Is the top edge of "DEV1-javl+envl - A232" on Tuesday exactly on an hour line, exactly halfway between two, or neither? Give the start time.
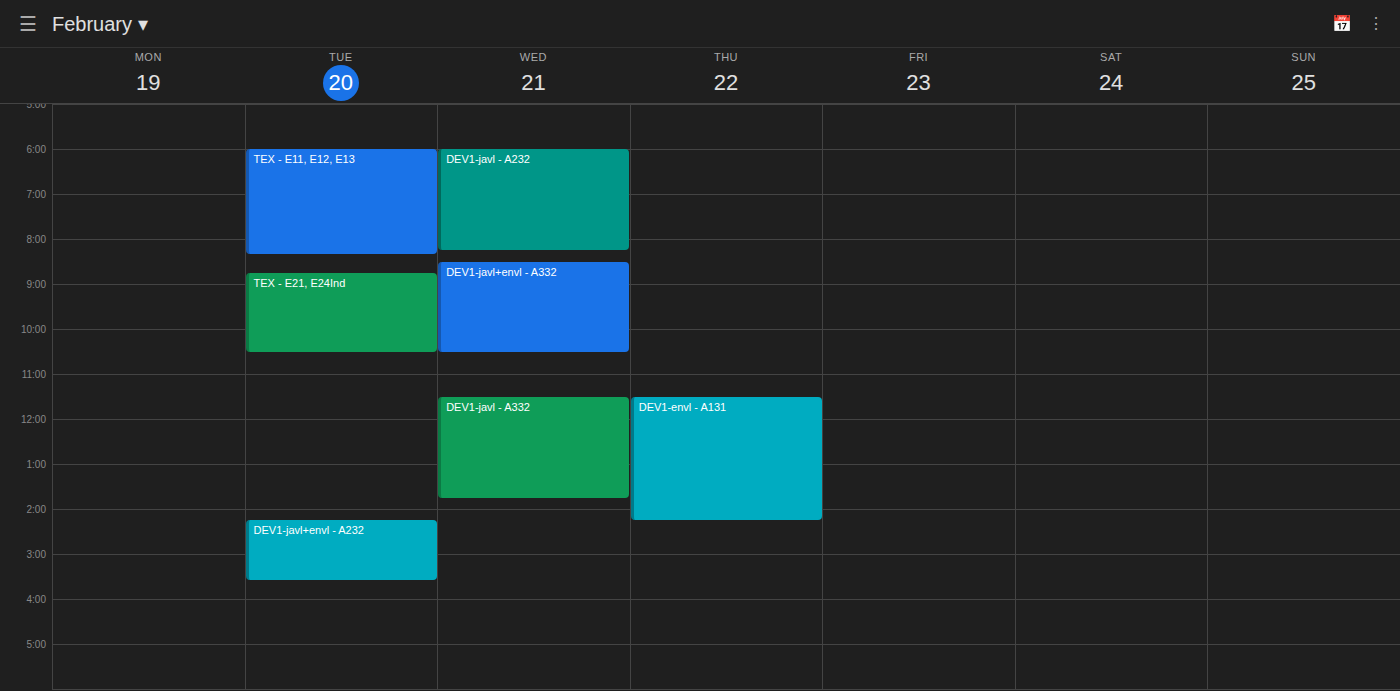
2:15 PM -- neither: a quarter of the way from the 2 PM line to the 3 PM line.